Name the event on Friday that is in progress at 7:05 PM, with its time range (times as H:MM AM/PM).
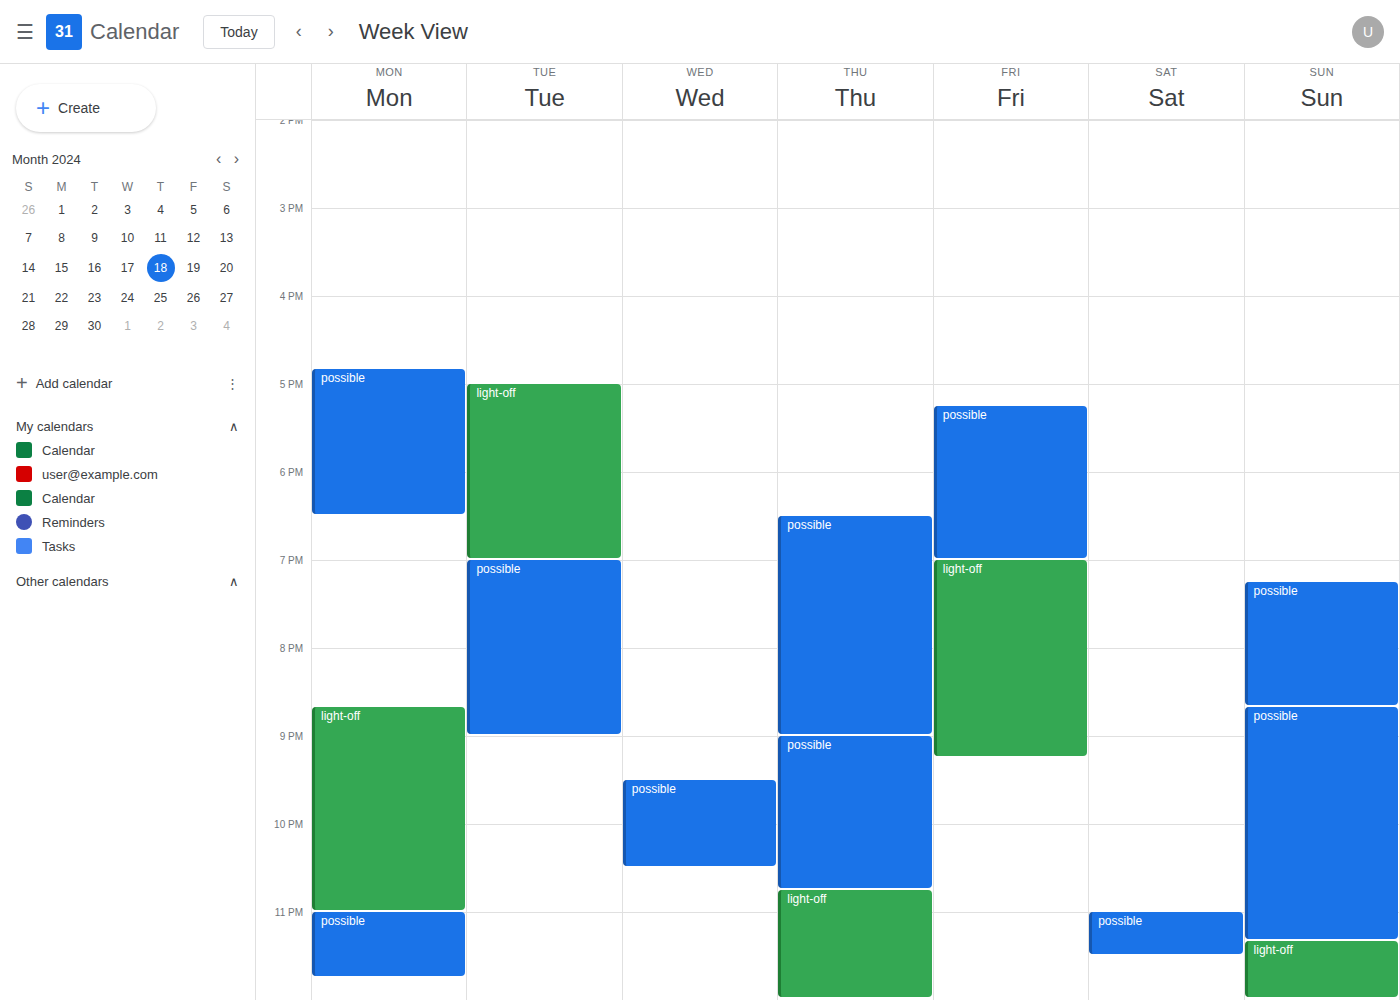
"light-off", 7:00 PM to 9:15 PM